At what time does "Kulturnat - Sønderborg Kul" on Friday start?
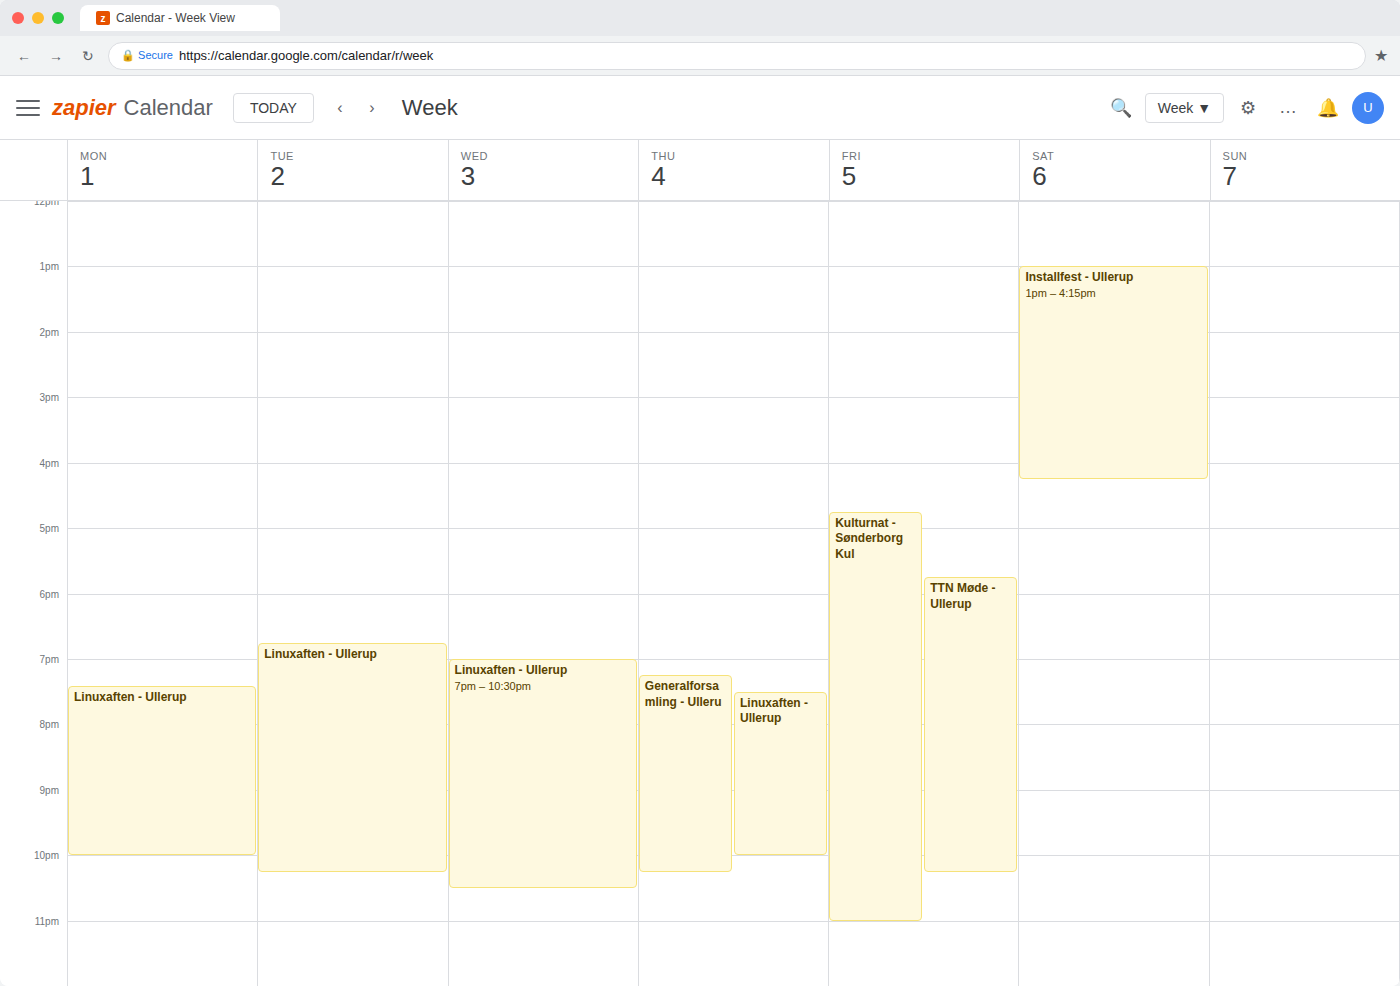
4:45 PM